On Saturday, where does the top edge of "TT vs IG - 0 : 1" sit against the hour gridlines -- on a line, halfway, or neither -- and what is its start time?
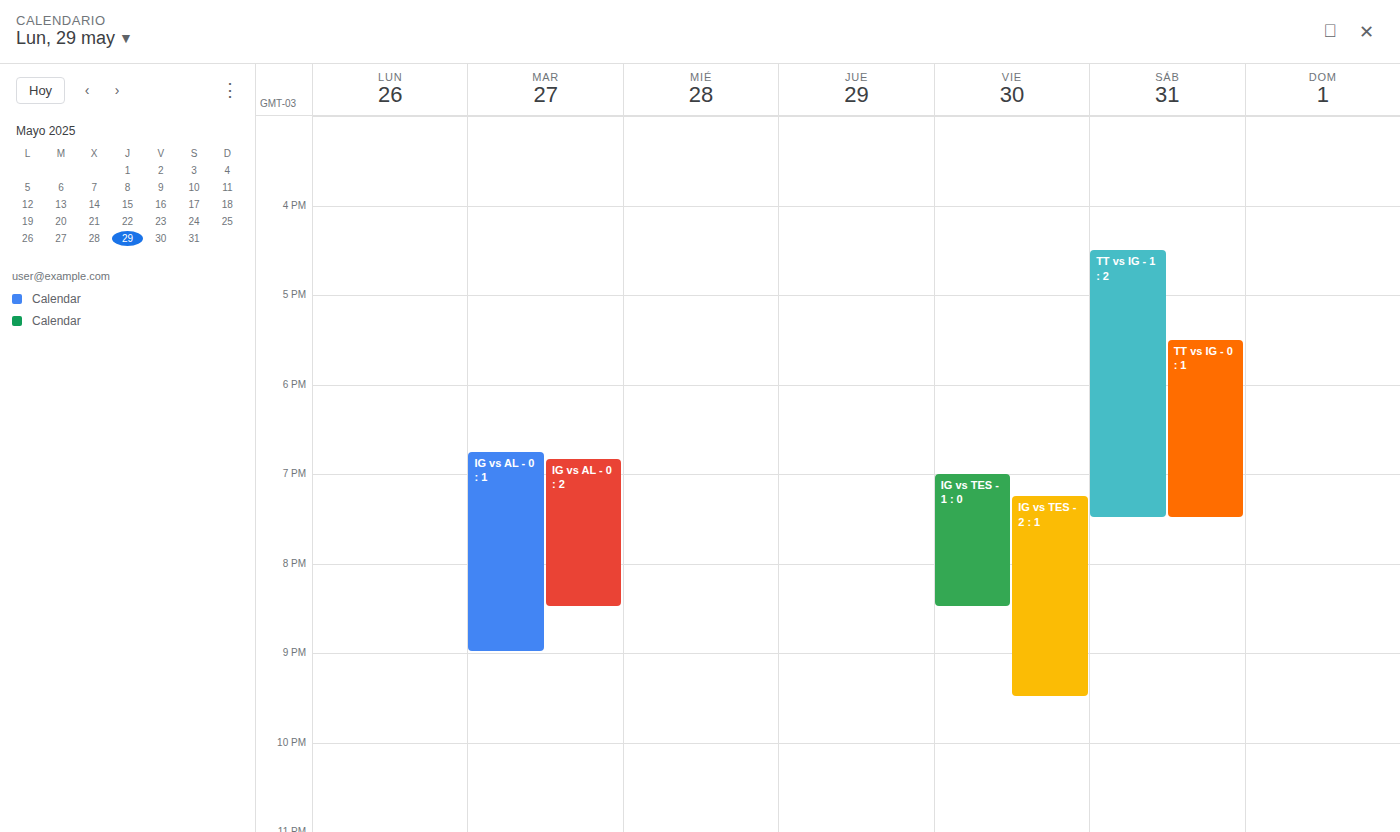
5:30 PM -- halfway between the 5 PM and 6 PM lines.